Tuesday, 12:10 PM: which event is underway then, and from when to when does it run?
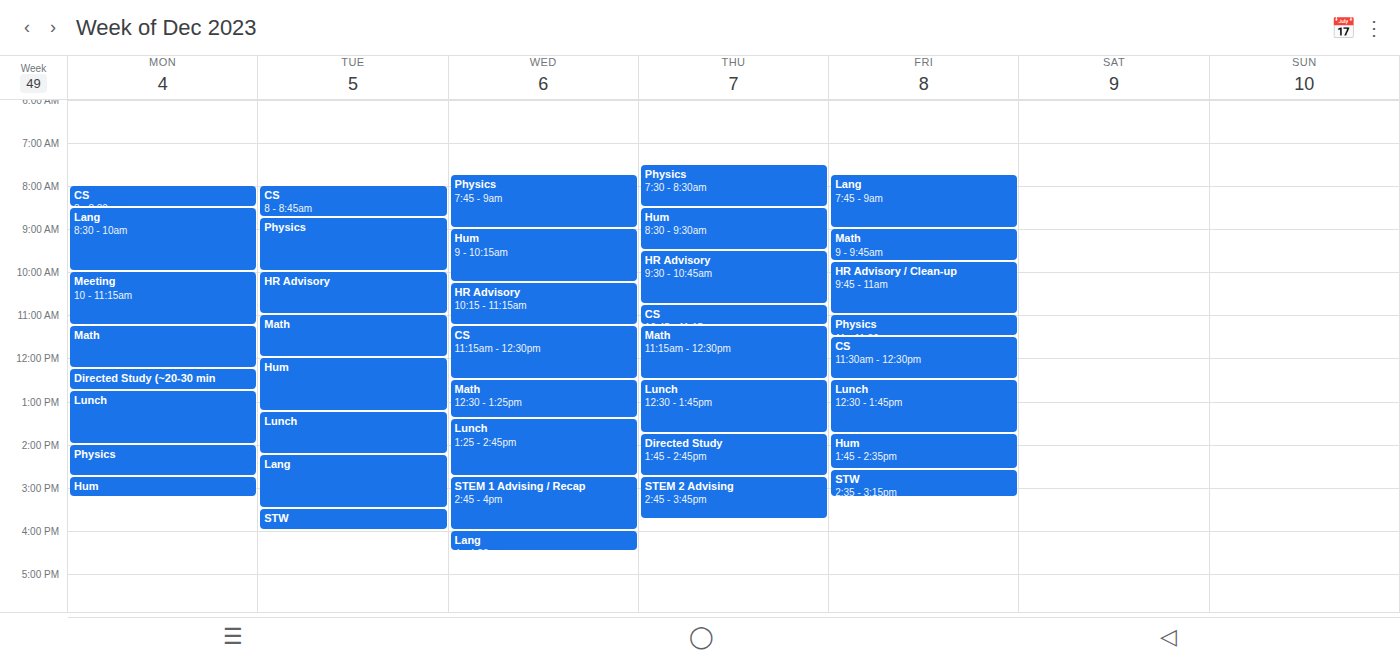
"Hum", 12:00 PM to 1:15 PM